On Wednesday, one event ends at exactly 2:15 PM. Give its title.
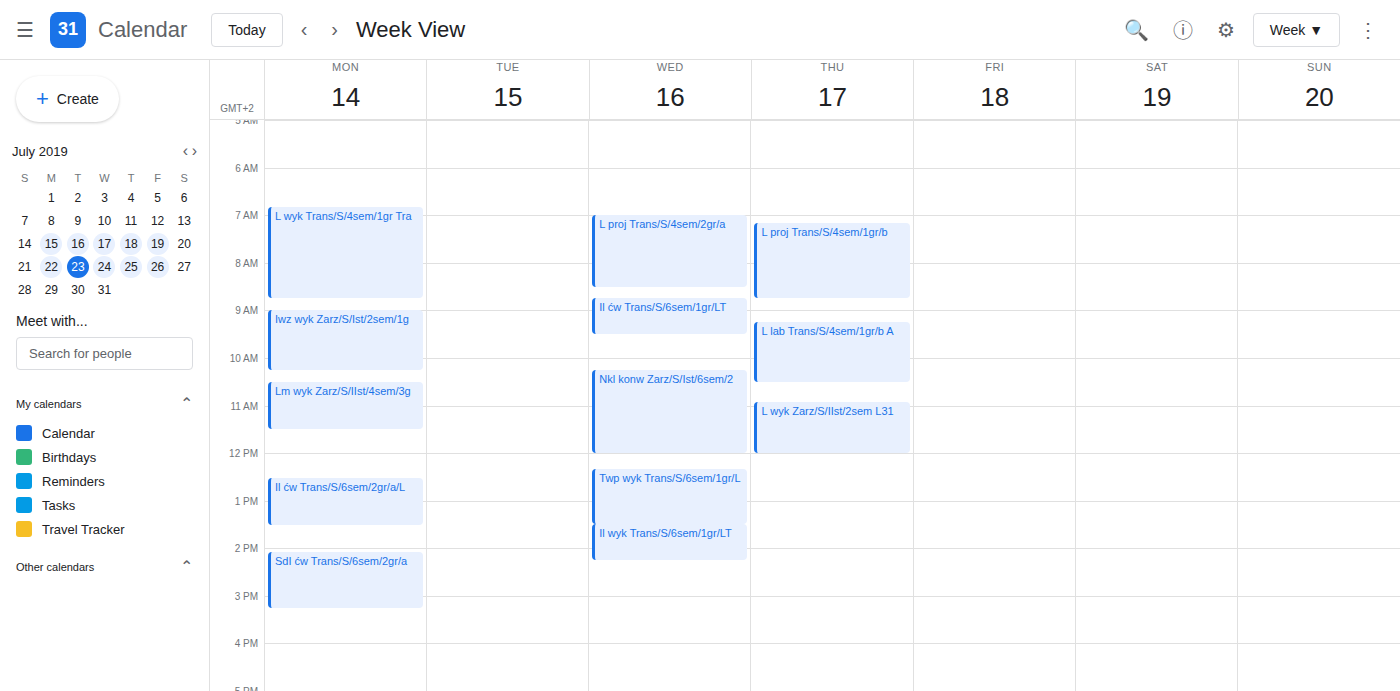
"Il wyk Trans/S/6sem/1gr/LT"